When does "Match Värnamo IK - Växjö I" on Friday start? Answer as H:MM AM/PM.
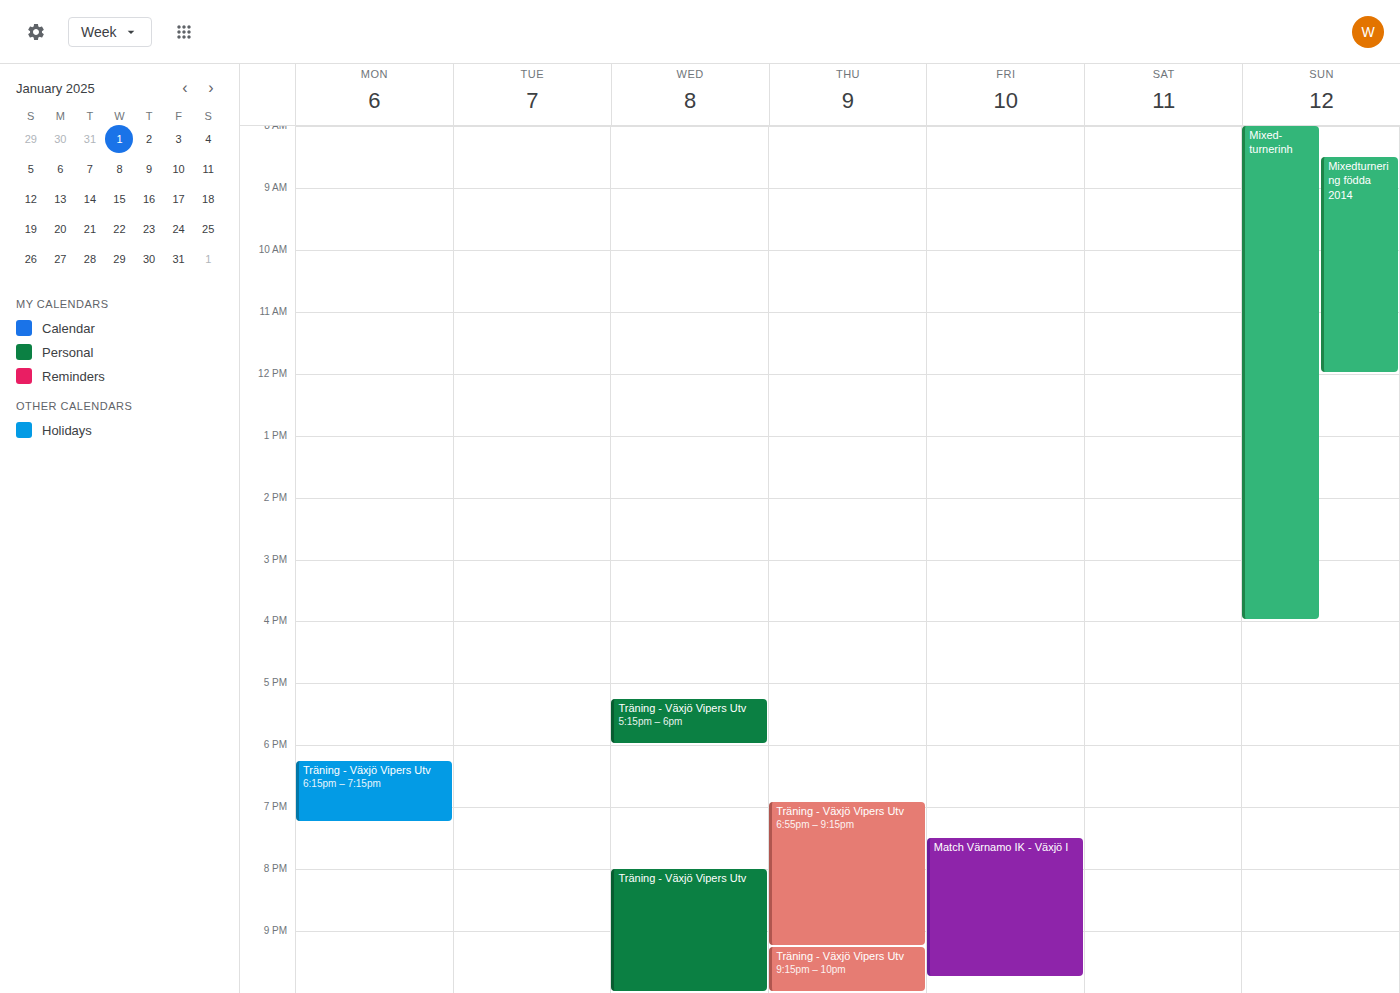
7:30 PM